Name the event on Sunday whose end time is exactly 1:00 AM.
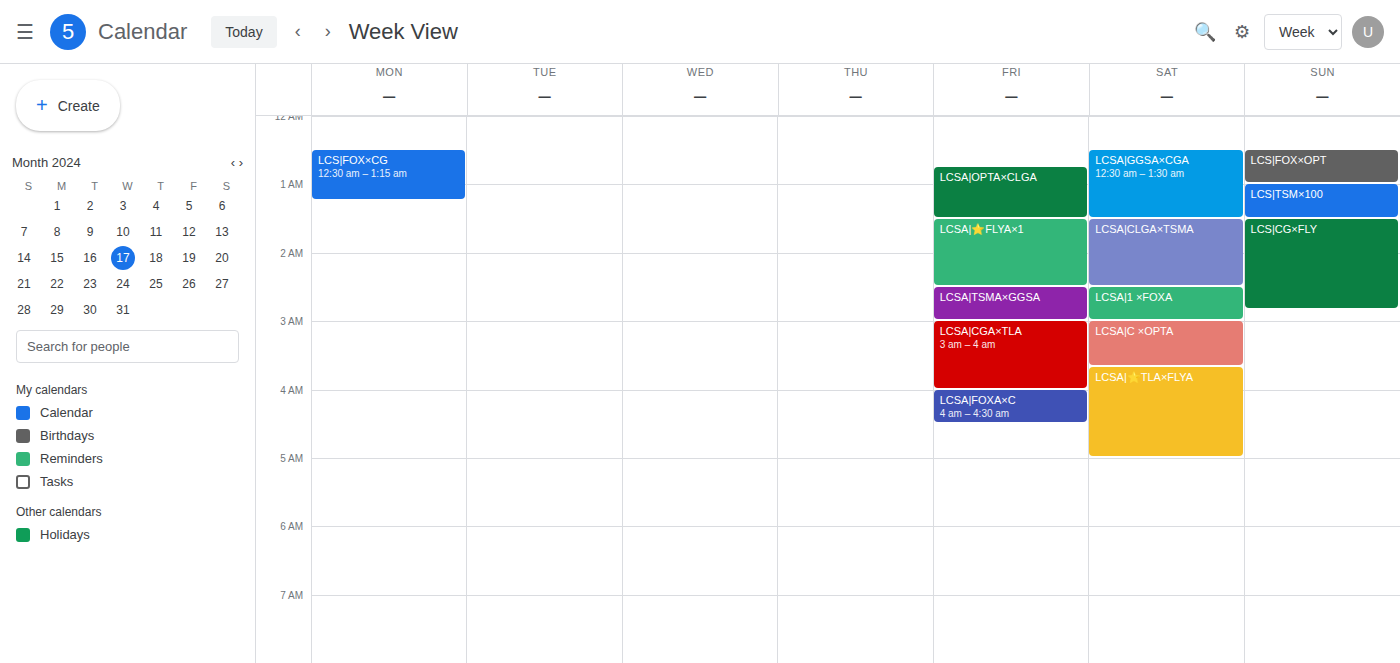
"LCS|FOX×OPT"